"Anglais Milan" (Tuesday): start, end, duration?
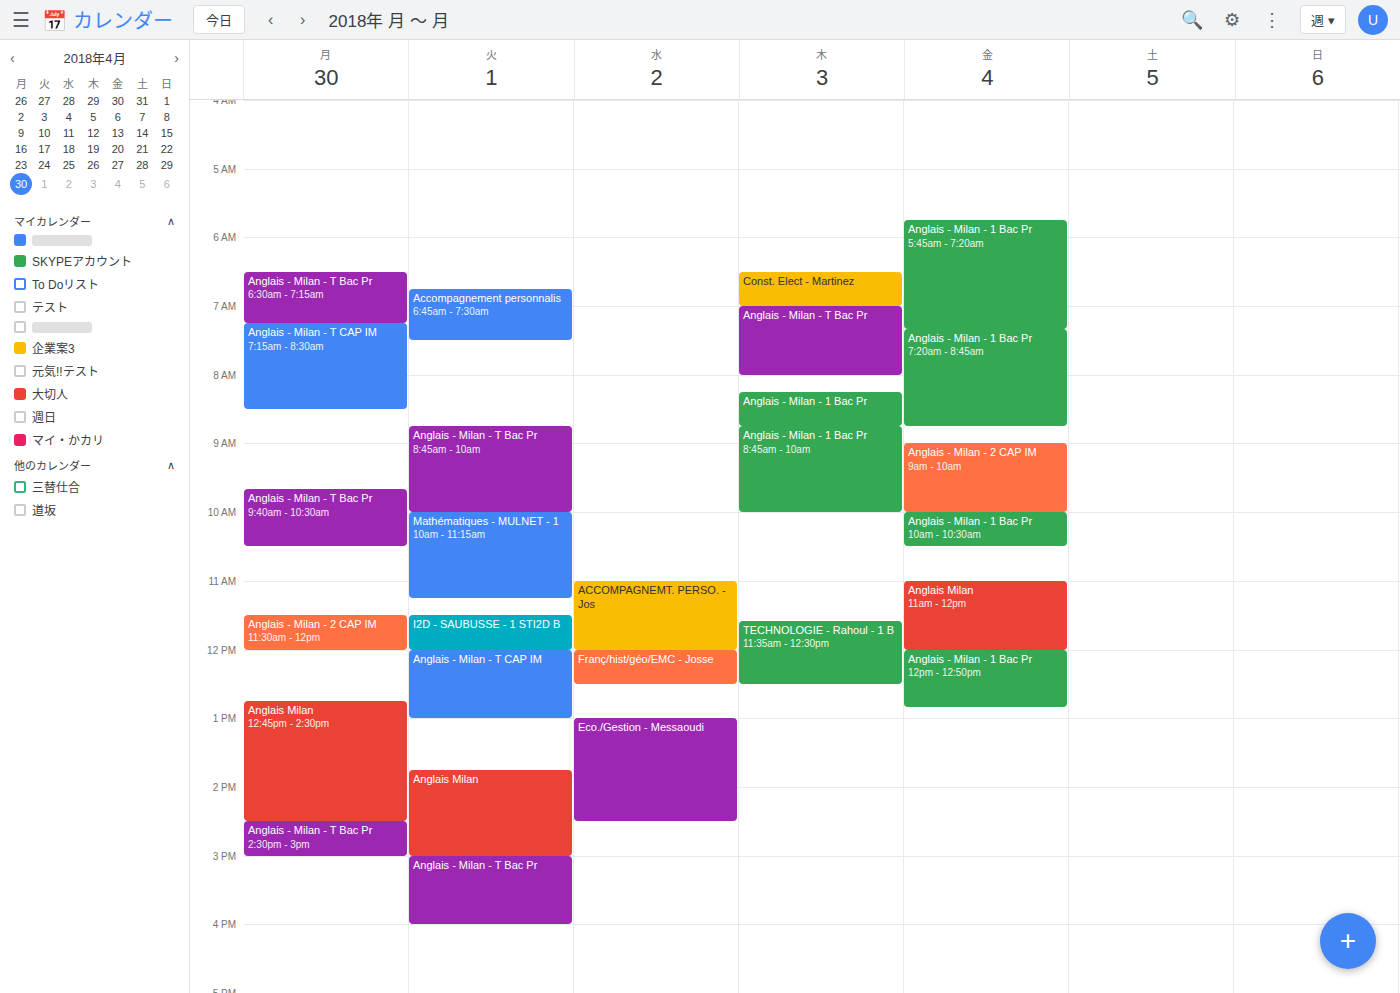
1:45 PM to 3:00 PM, 1 hour 15 minutes